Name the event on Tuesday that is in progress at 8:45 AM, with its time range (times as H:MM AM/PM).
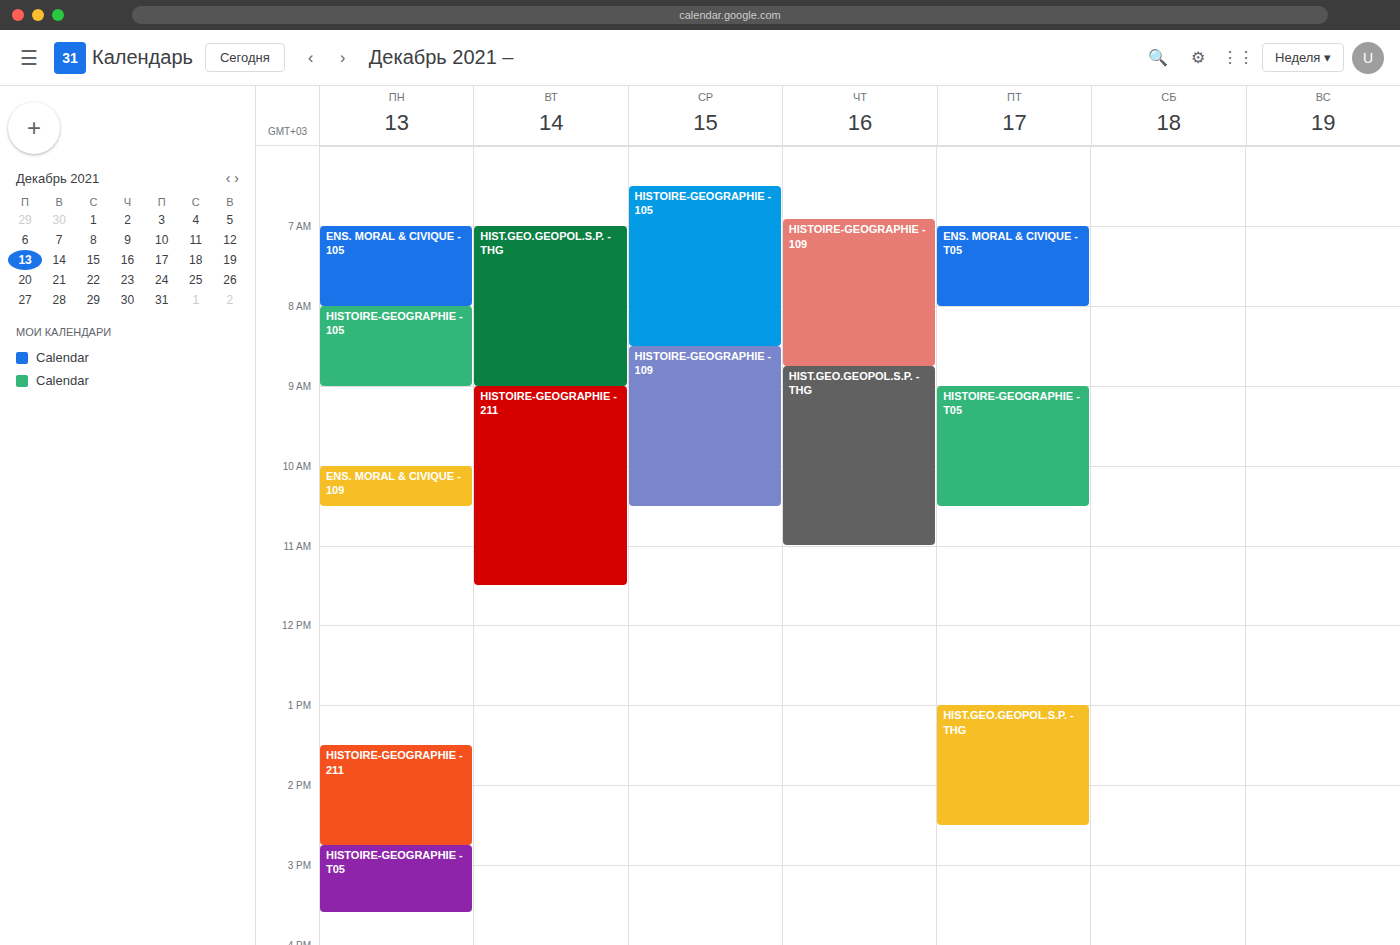
"HIST.GEO.GEOPOL.S.P. - THG", 7:00 AM to 9:00 AM